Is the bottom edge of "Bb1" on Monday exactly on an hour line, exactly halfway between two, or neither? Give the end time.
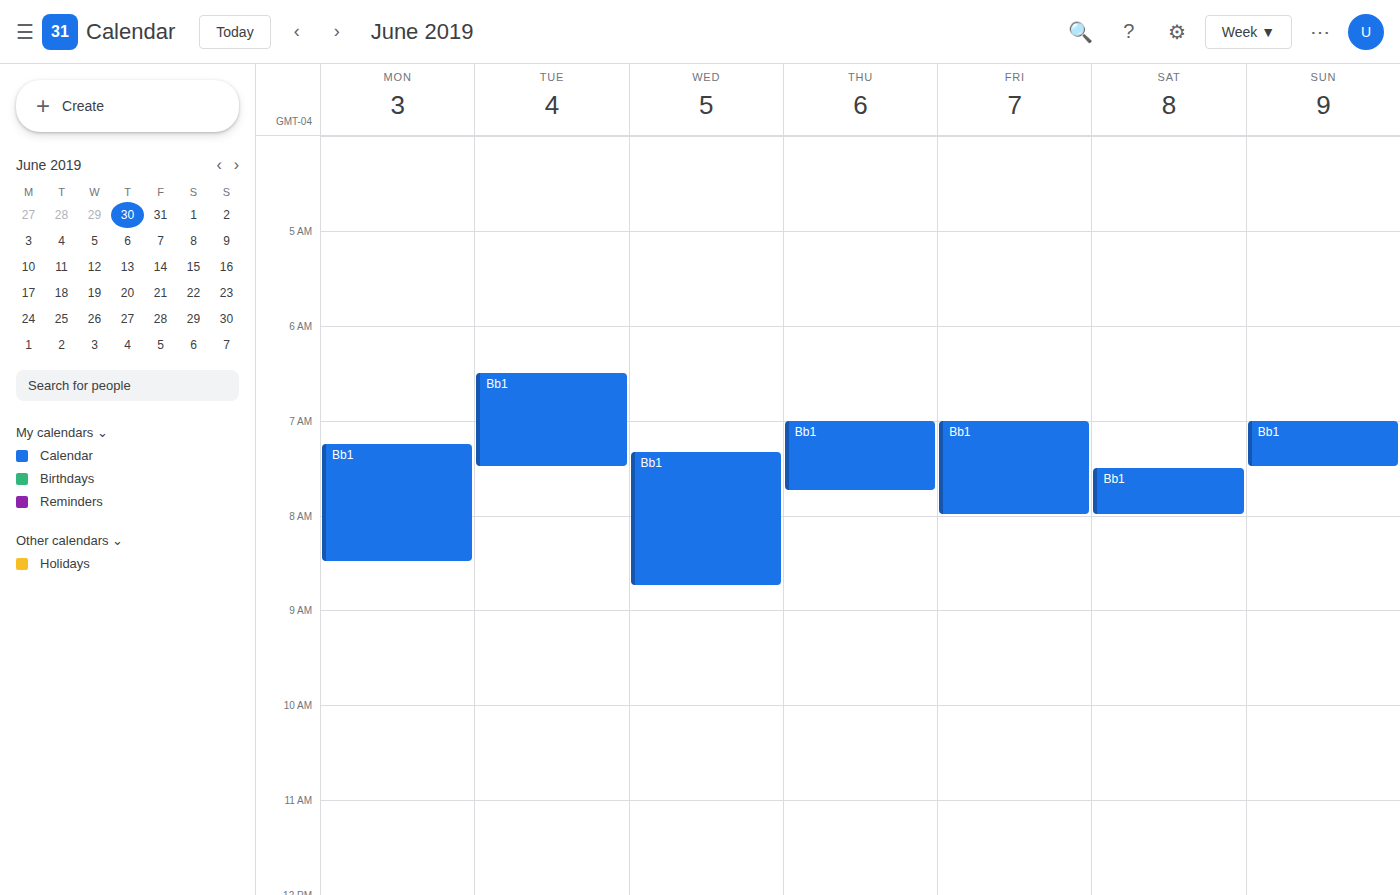
8:30 AM -- halfway between the 8 AM and 9 AM lines.